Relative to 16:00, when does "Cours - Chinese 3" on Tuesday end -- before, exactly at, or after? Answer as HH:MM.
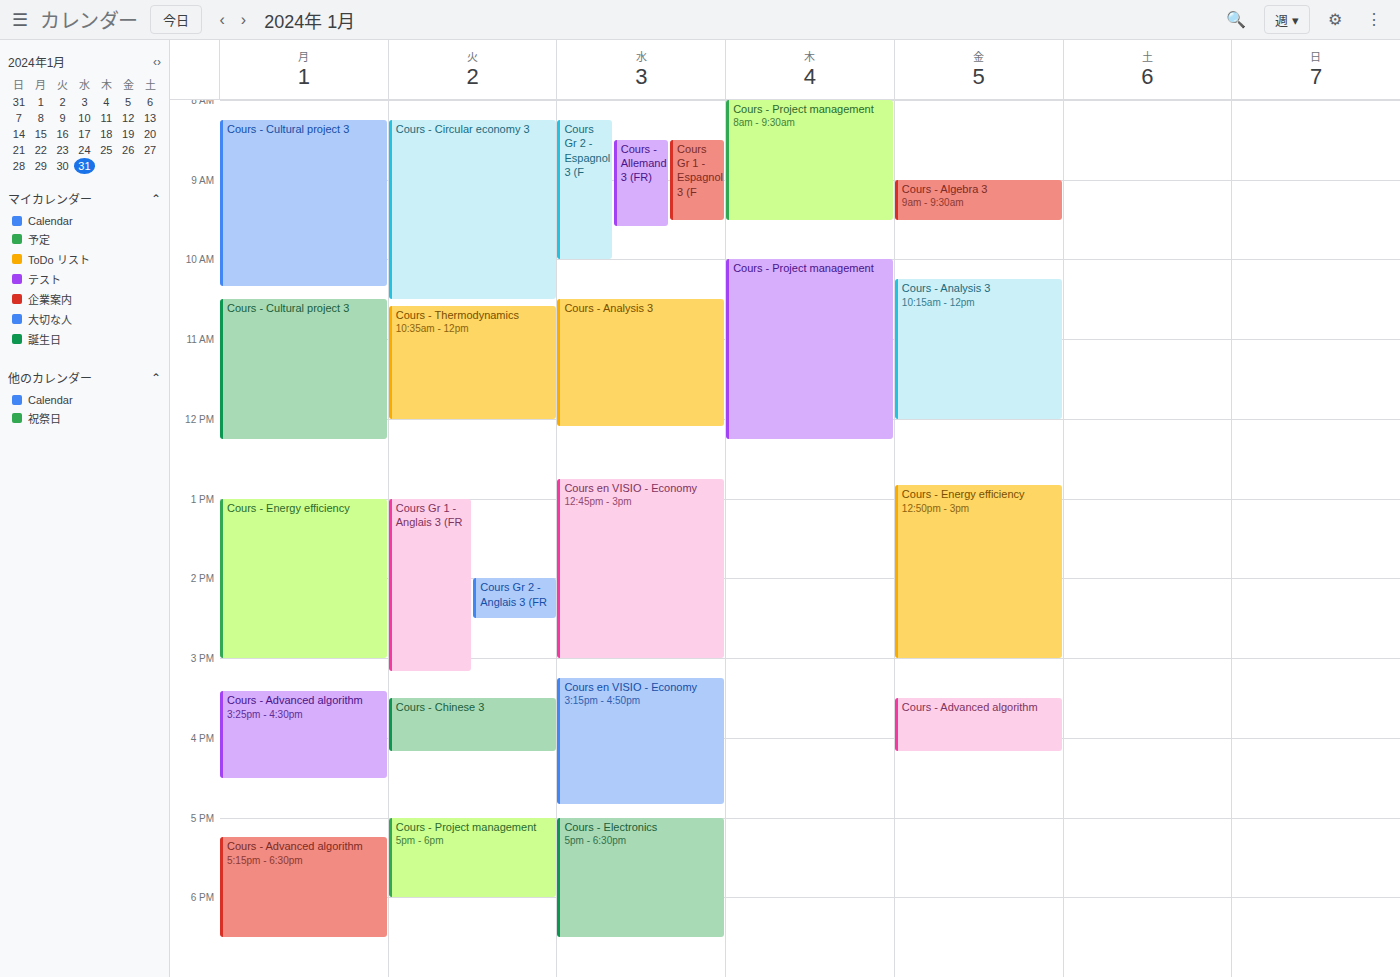
16:10 -- after 16:00, 10 minutes below the 16:00 line.